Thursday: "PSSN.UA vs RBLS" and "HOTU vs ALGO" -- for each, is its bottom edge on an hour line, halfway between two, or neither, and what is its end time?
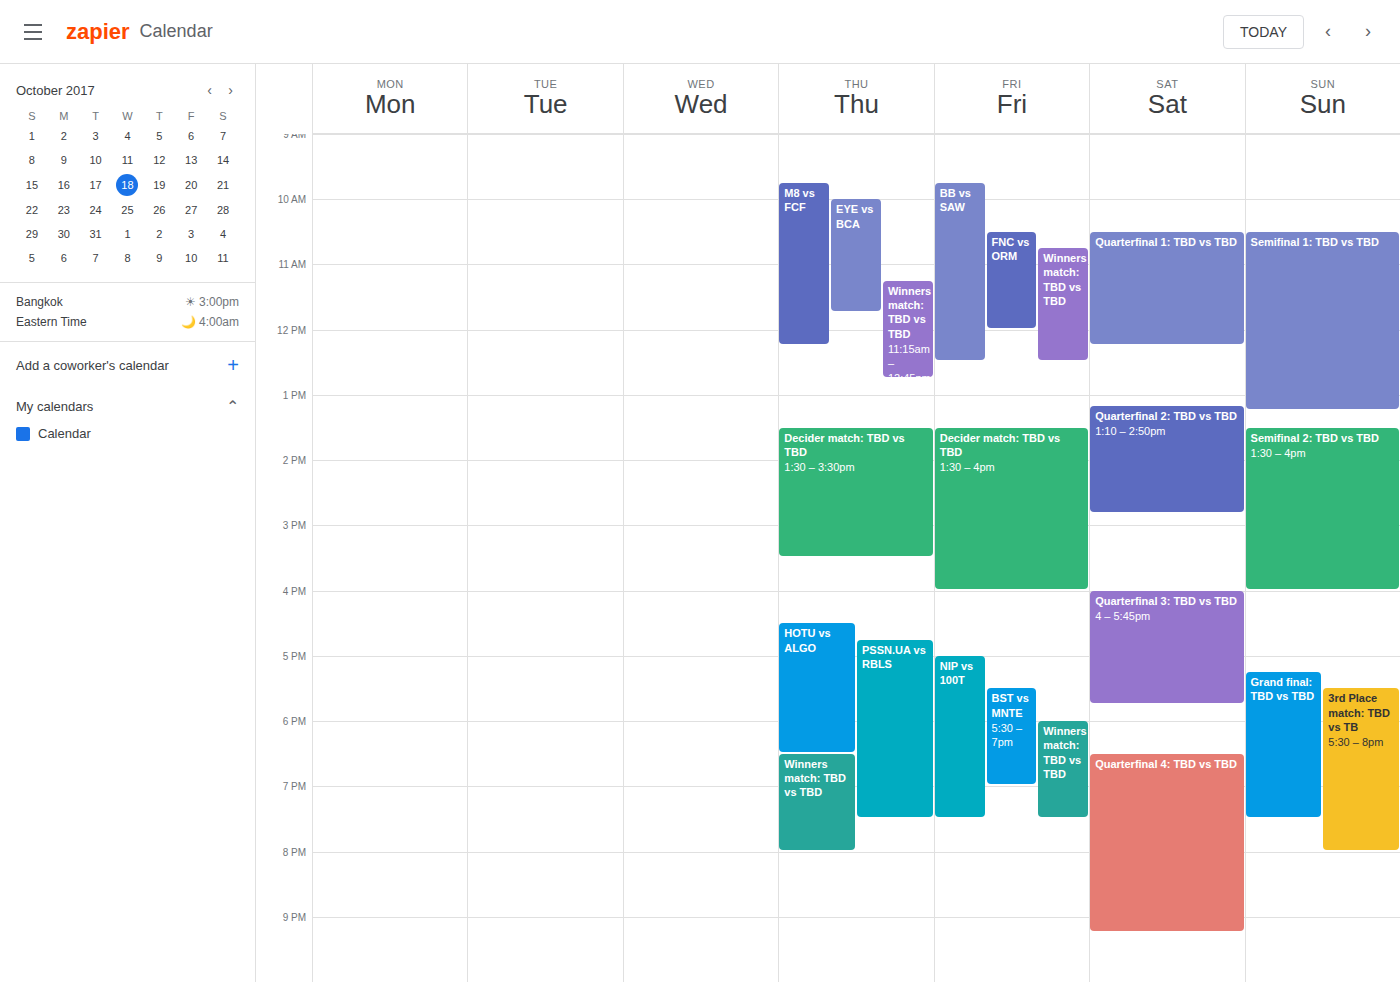
"PSSN.UA vs RBLS": 7:30 PM, halfway between the 7 PM and 8 PM lines. "HOTU vs ALGO": 6:30 PM, halfway between the 6 PM and 7 PM lines.